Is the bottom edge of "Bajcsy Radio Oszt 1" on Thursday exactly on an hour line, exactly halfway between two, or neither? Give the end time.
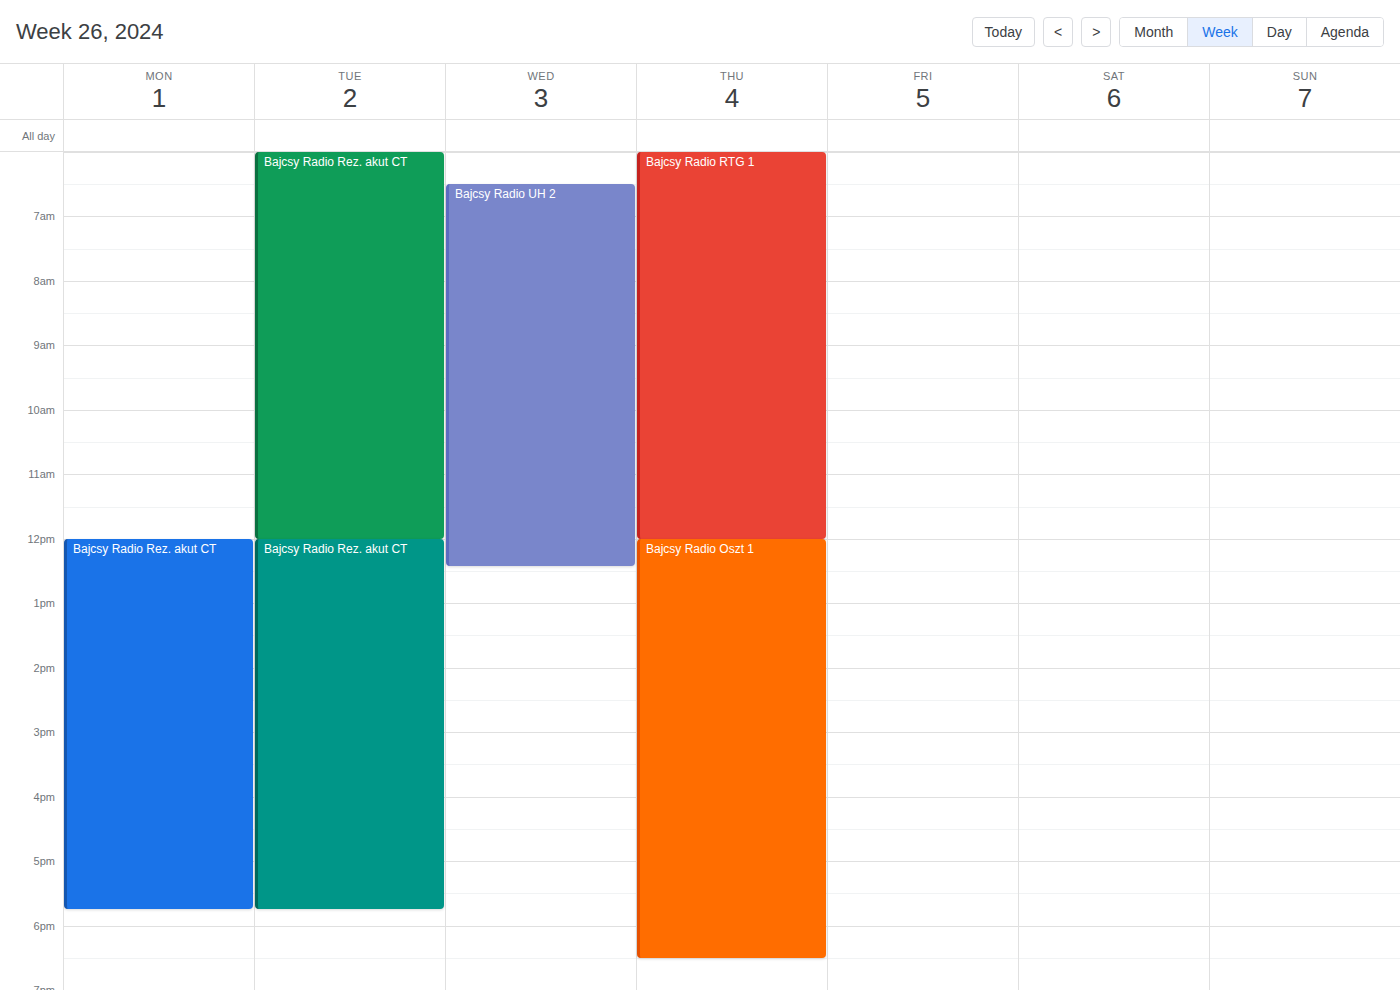
18:30 -- halfway between the 18:00 and 19:00 lines.